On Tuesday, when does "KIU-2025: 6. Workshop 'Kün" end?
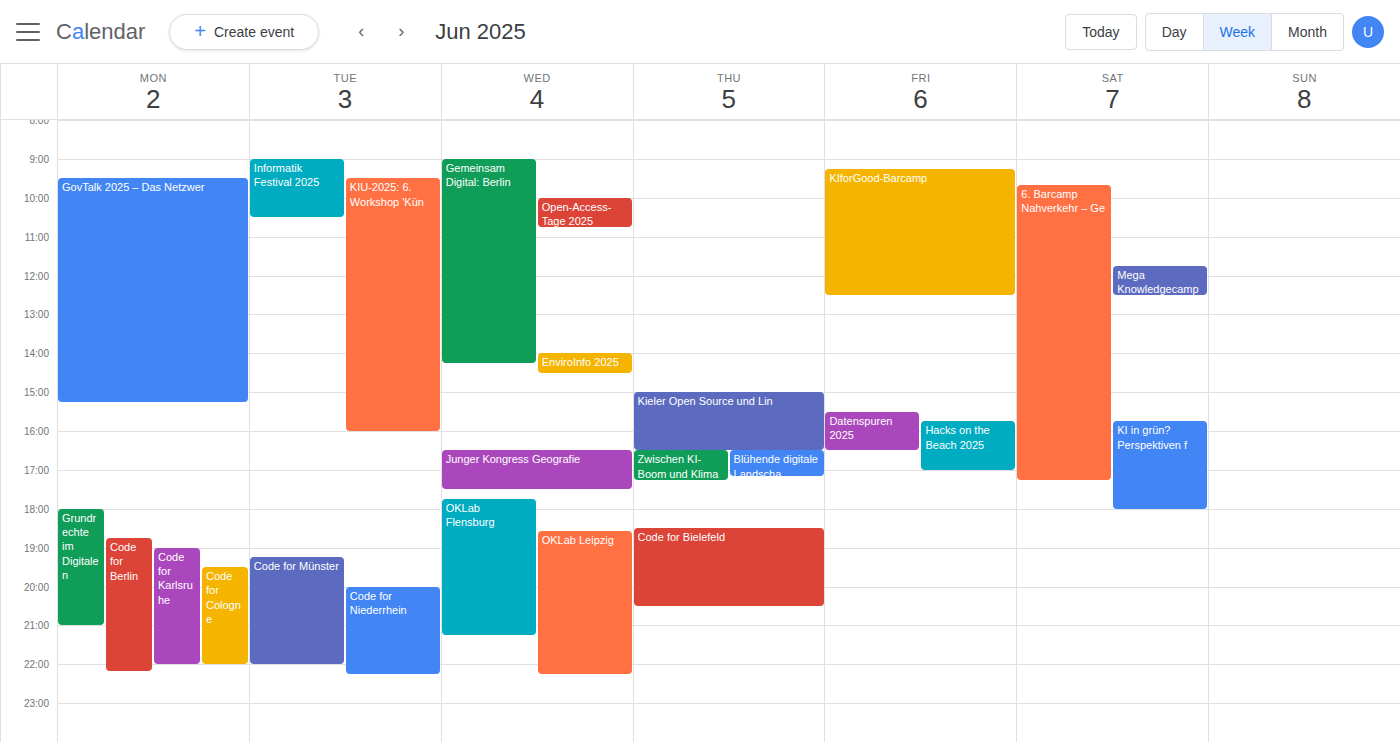
16:00